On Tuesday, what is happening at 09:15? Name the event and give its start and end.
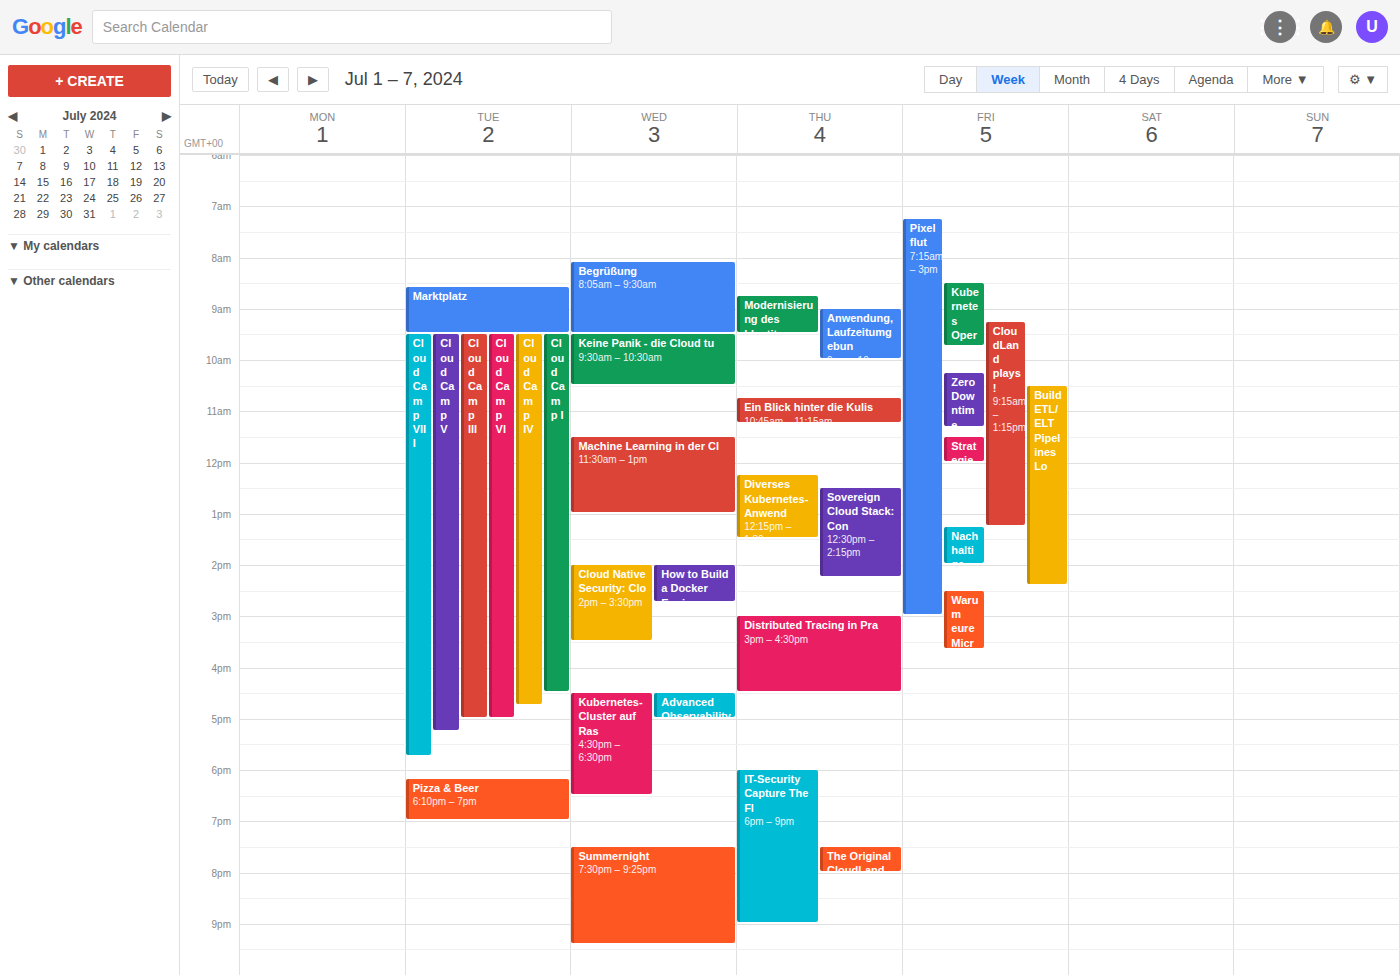
"Marktplatz", 08:35 to 09:30